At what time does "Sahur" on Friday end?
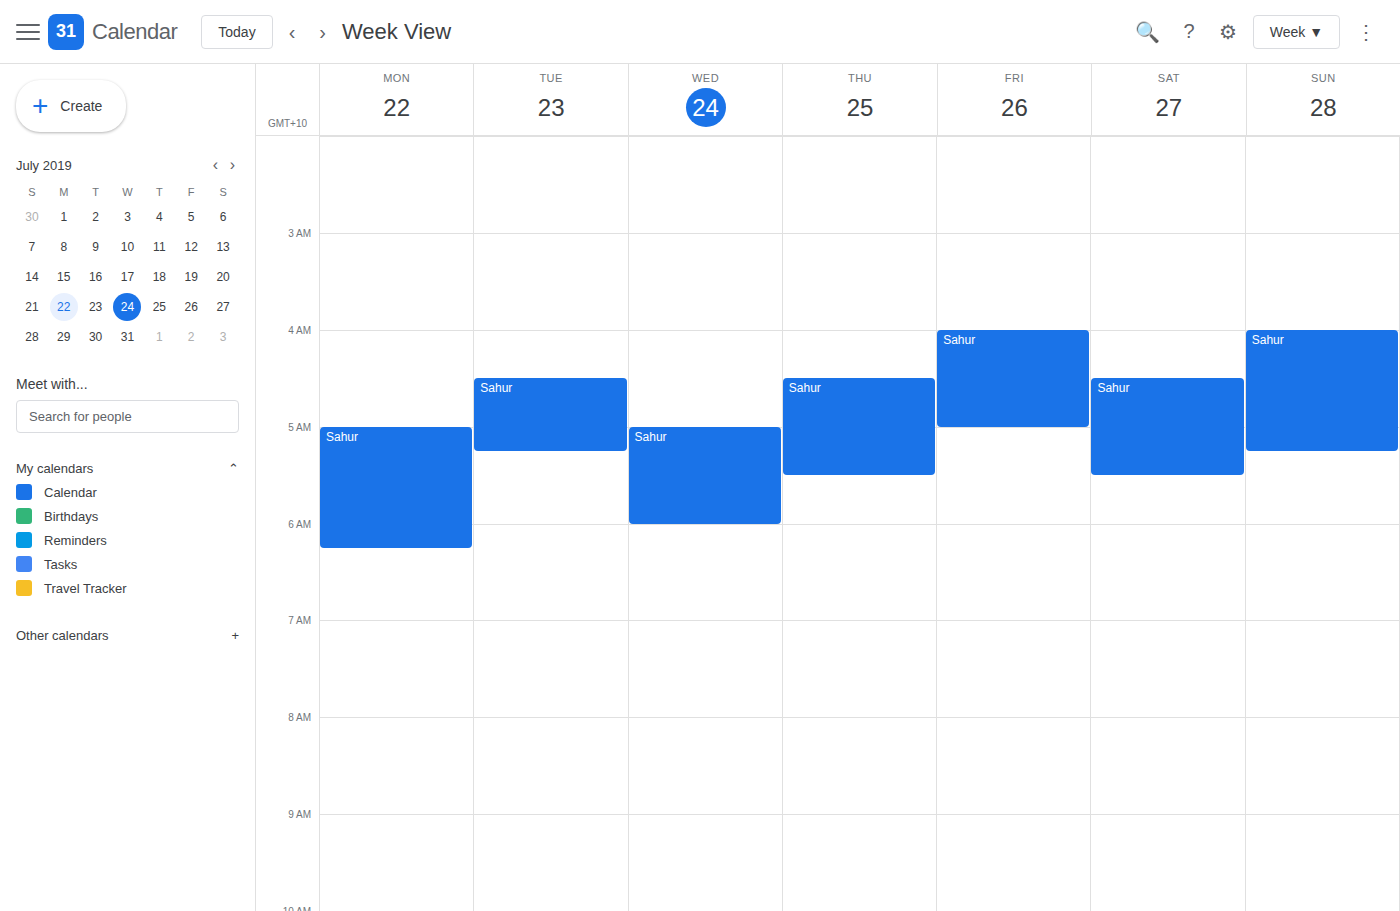
05:00